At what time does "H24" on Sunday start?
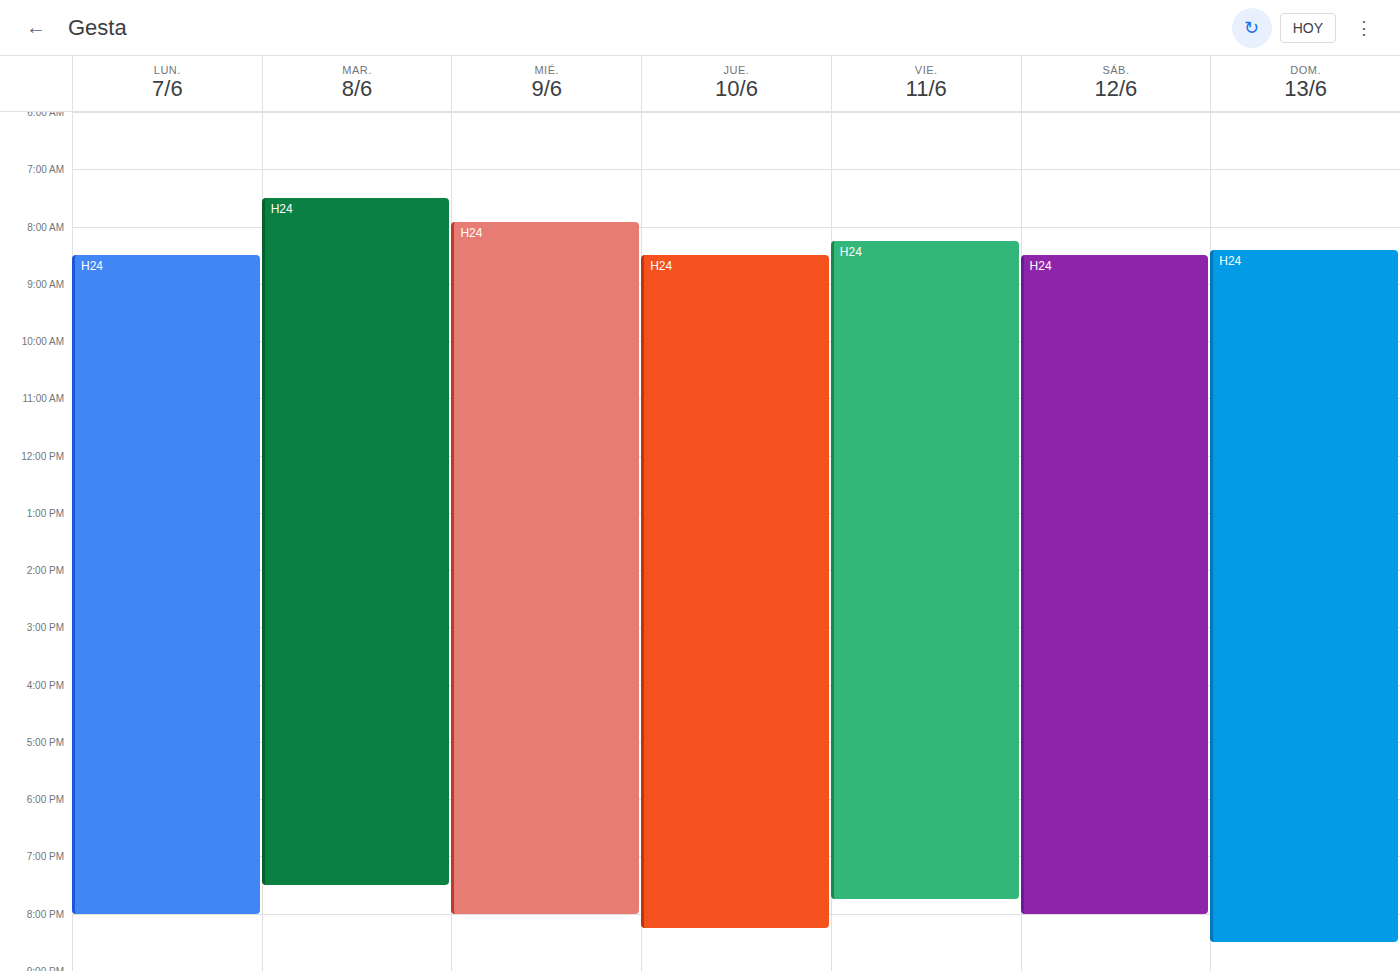
08:25